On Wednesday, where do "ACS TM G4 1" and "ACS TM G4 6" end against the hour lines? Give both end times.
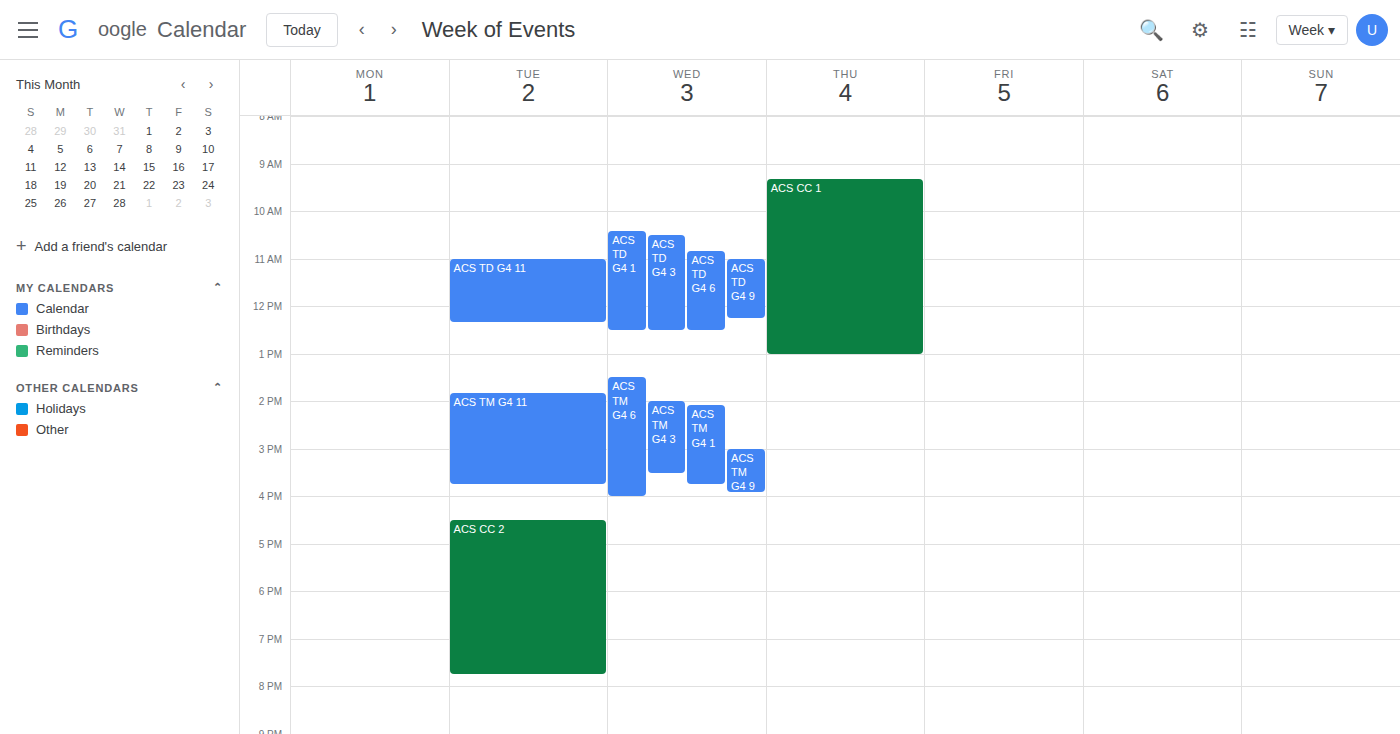
"ACS TM G4 1": 3:45 PM, neither: three quarters of the way from the 3 PM line to the 4 PM line. "ACS TM G4 6": 4:00 PM, exactly on the 4 PM line.